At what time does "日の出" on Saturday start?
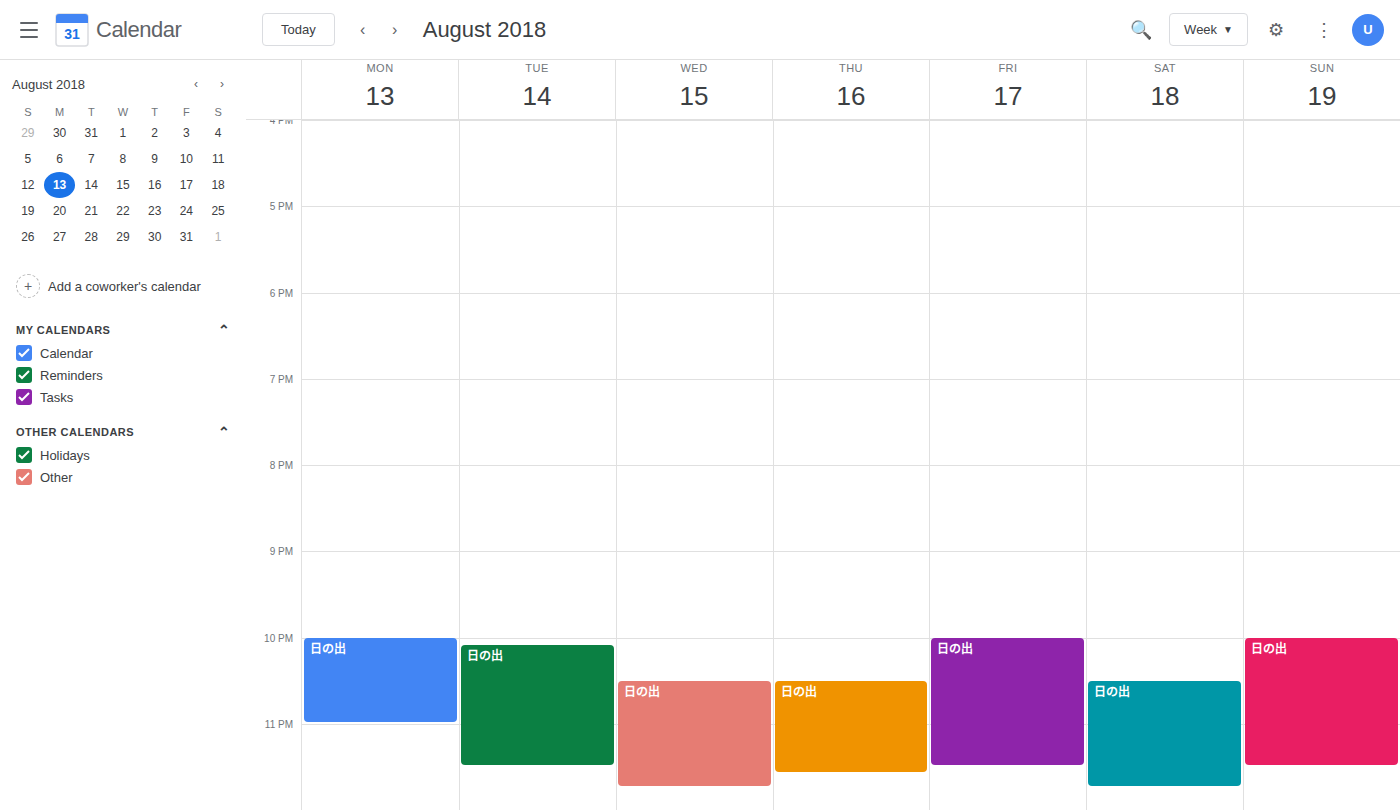
10:30 PM